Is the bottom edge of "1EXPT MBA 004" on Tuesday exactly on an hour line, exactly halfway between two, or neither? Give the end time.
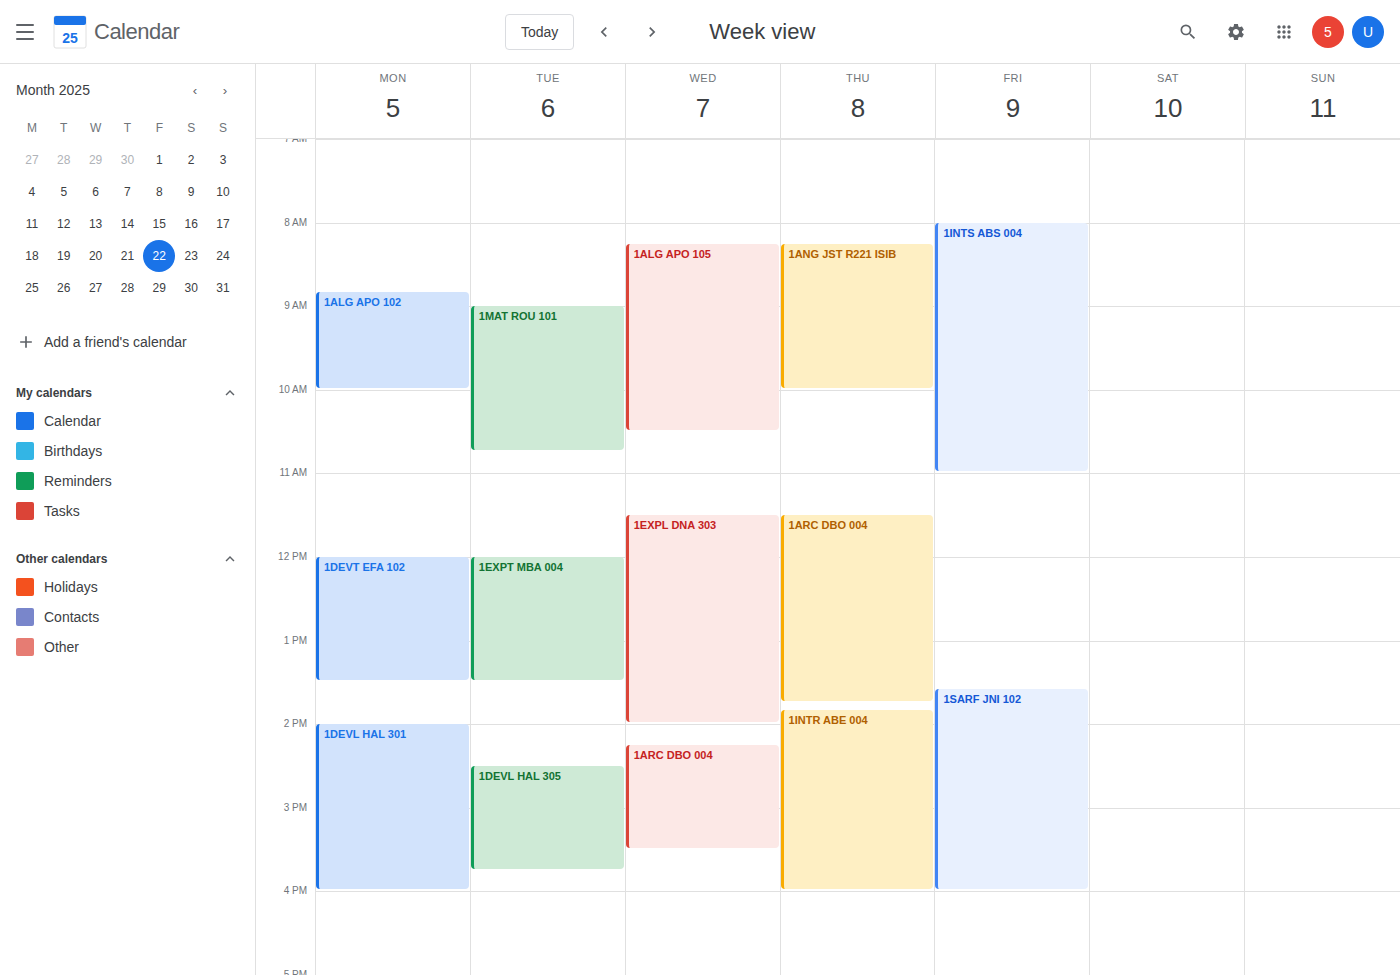
1:30 PM -- halfway between the 1 PM and 2 PM lines.